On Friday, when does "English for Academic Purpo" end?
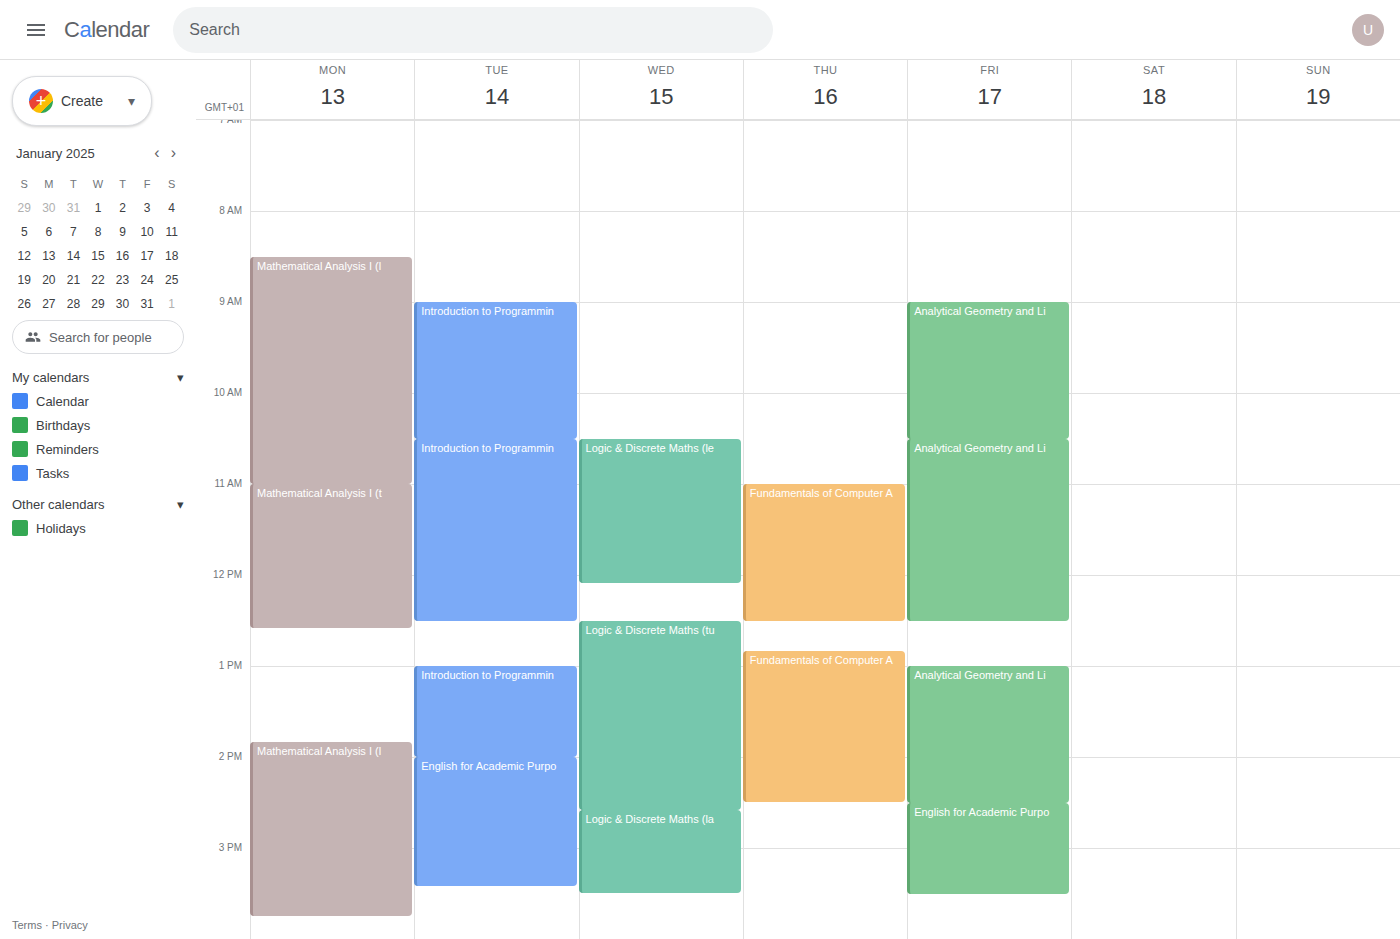
15:30